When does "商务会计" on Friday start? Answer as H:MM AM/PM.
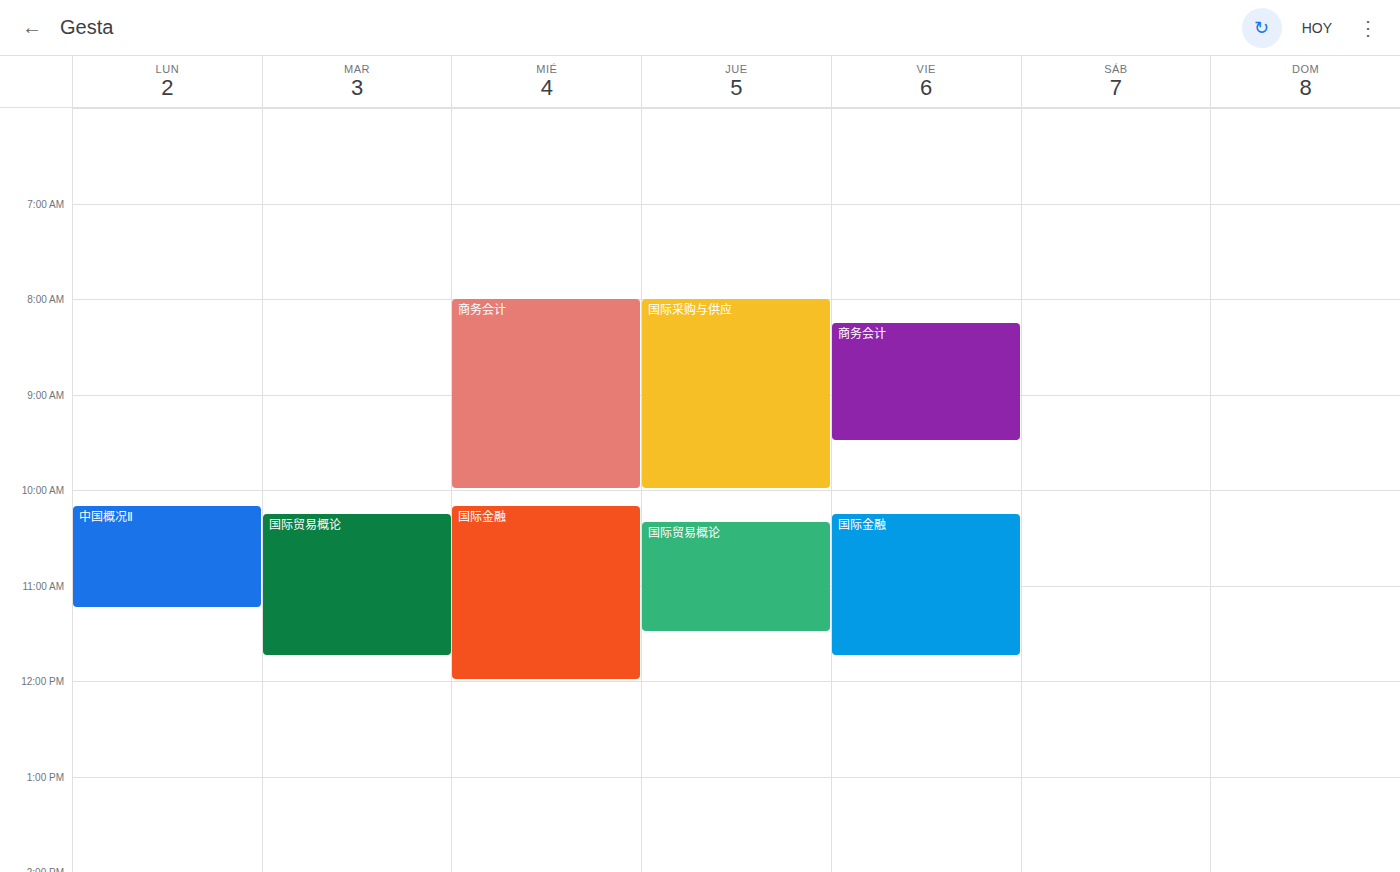
8:15 AM